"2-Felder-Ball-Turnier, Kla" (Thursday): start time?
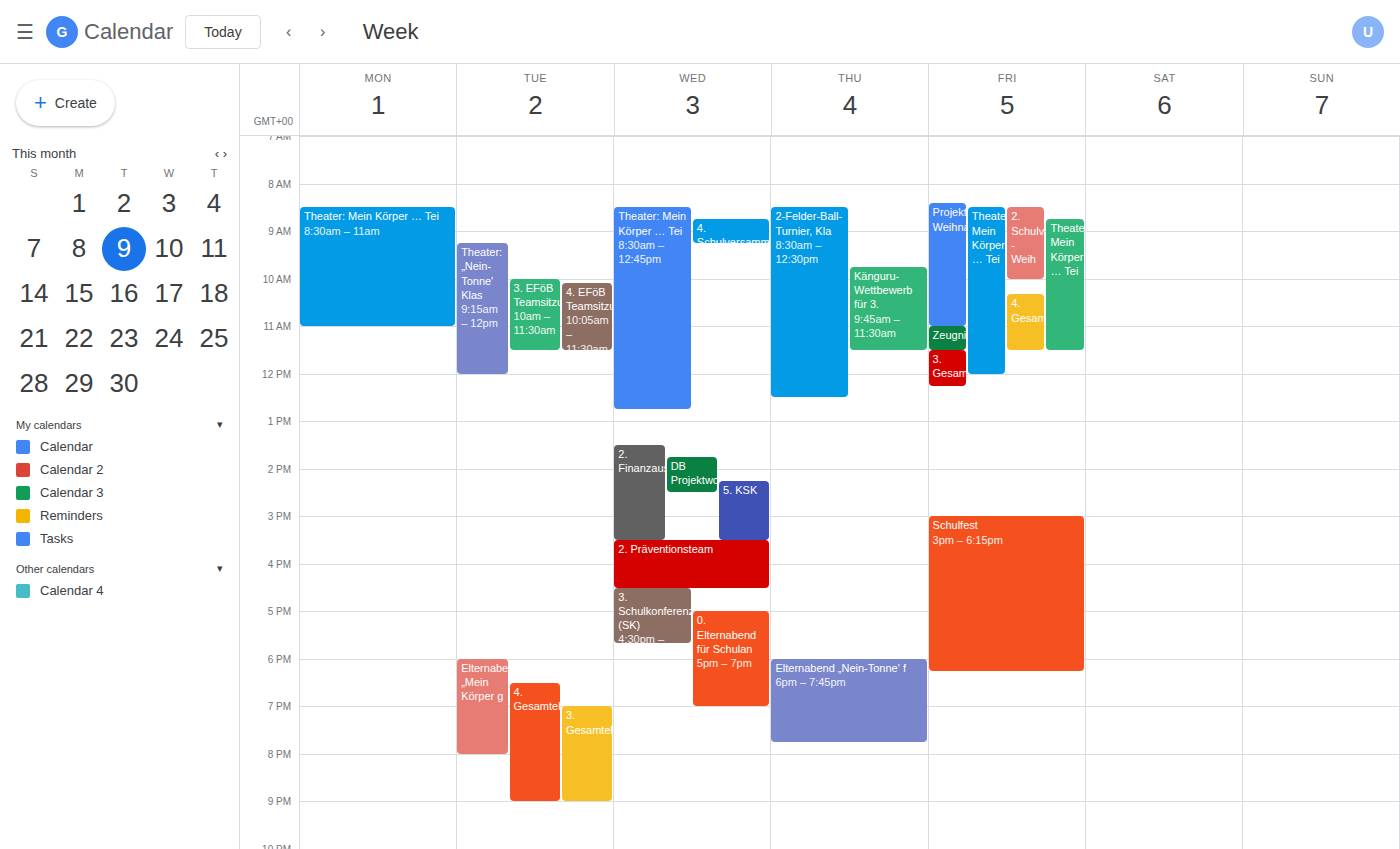
8:30 AM